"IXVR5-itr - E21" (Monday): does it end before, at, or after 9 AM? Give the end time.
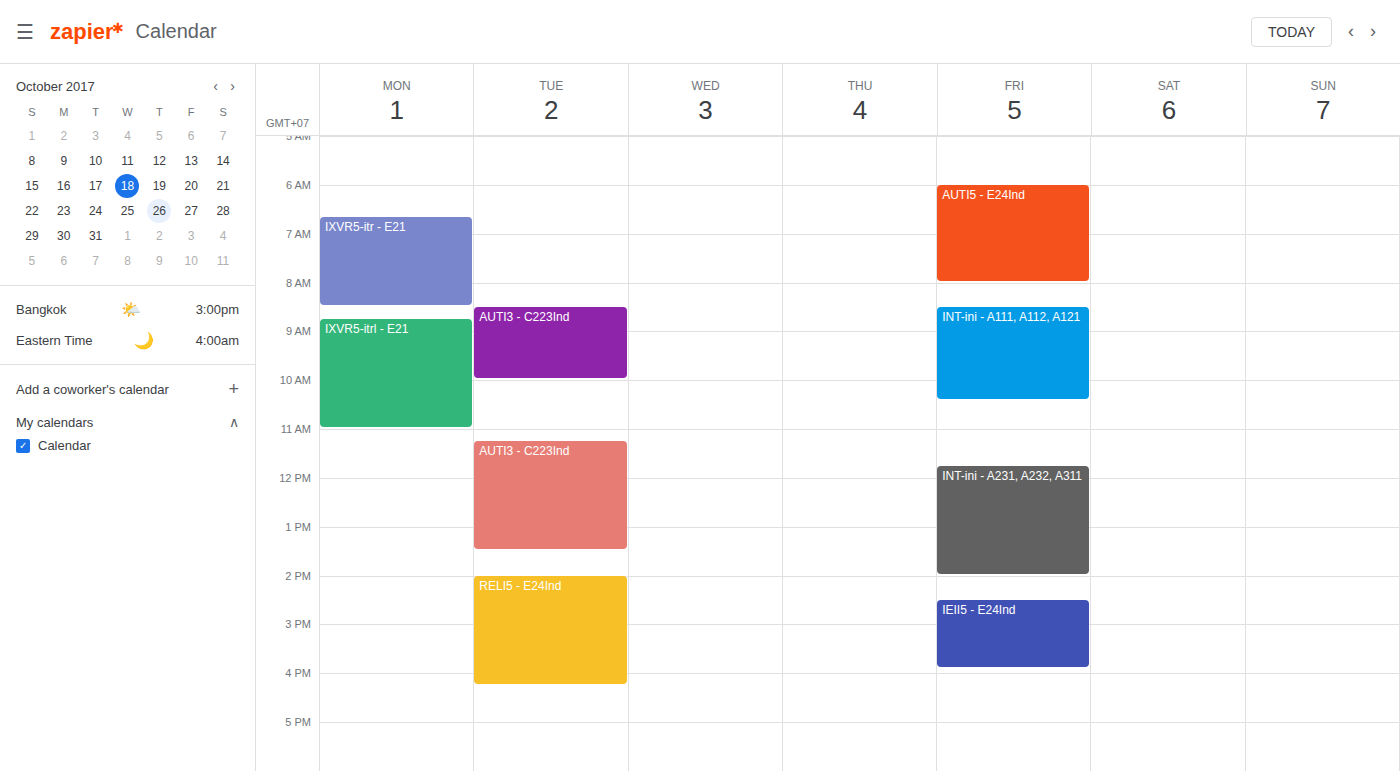
8:30 AM -- before 9 AM, 30 minutes above the 9 AM line.